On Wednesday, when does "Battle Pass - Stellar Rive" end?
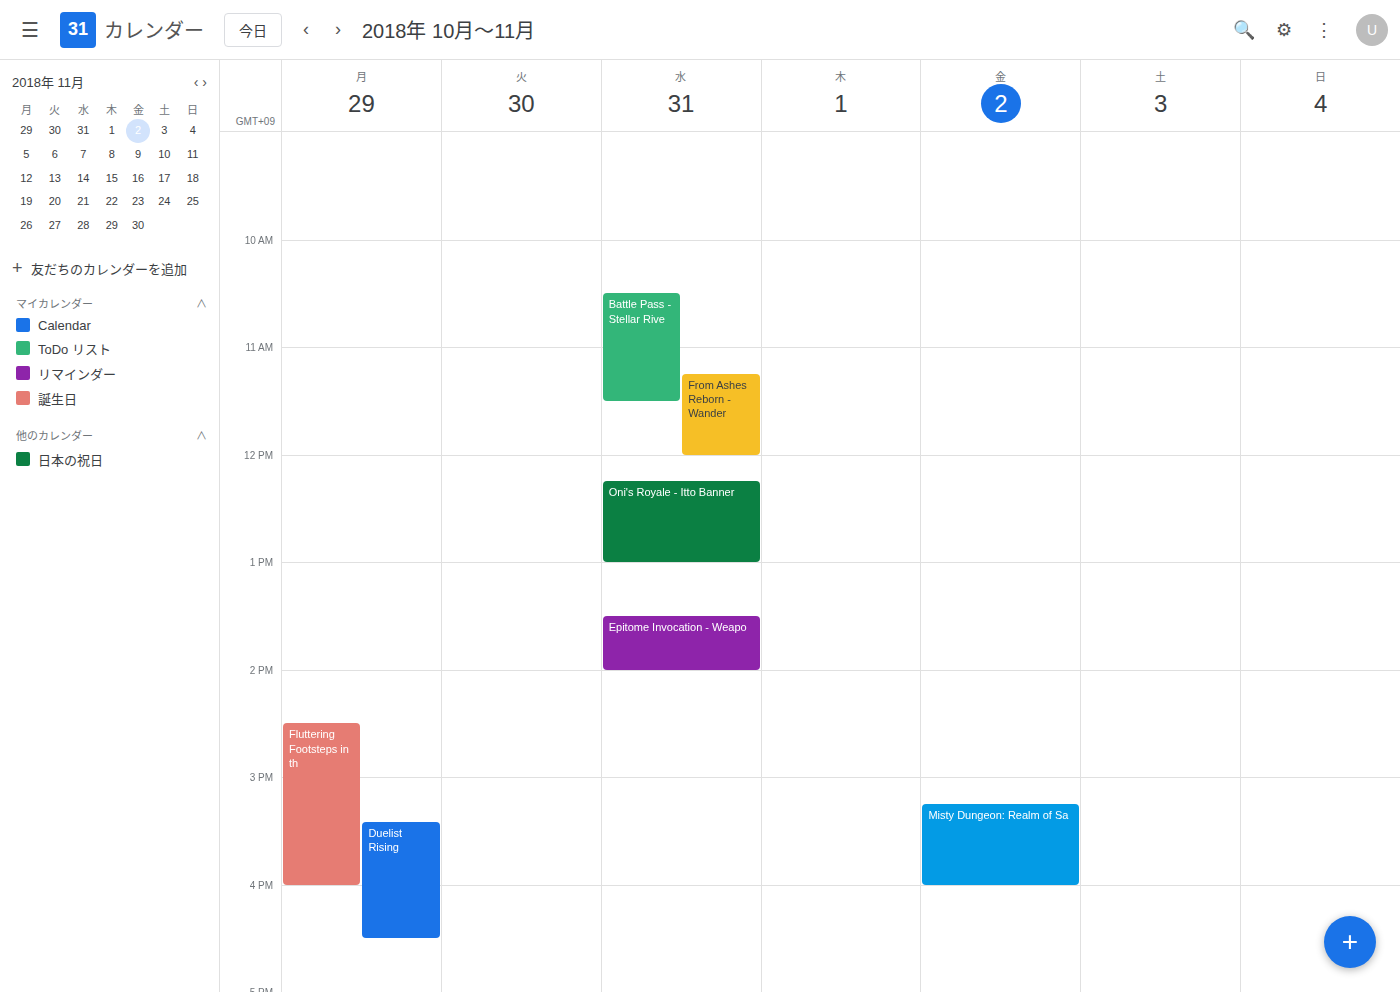
11:30